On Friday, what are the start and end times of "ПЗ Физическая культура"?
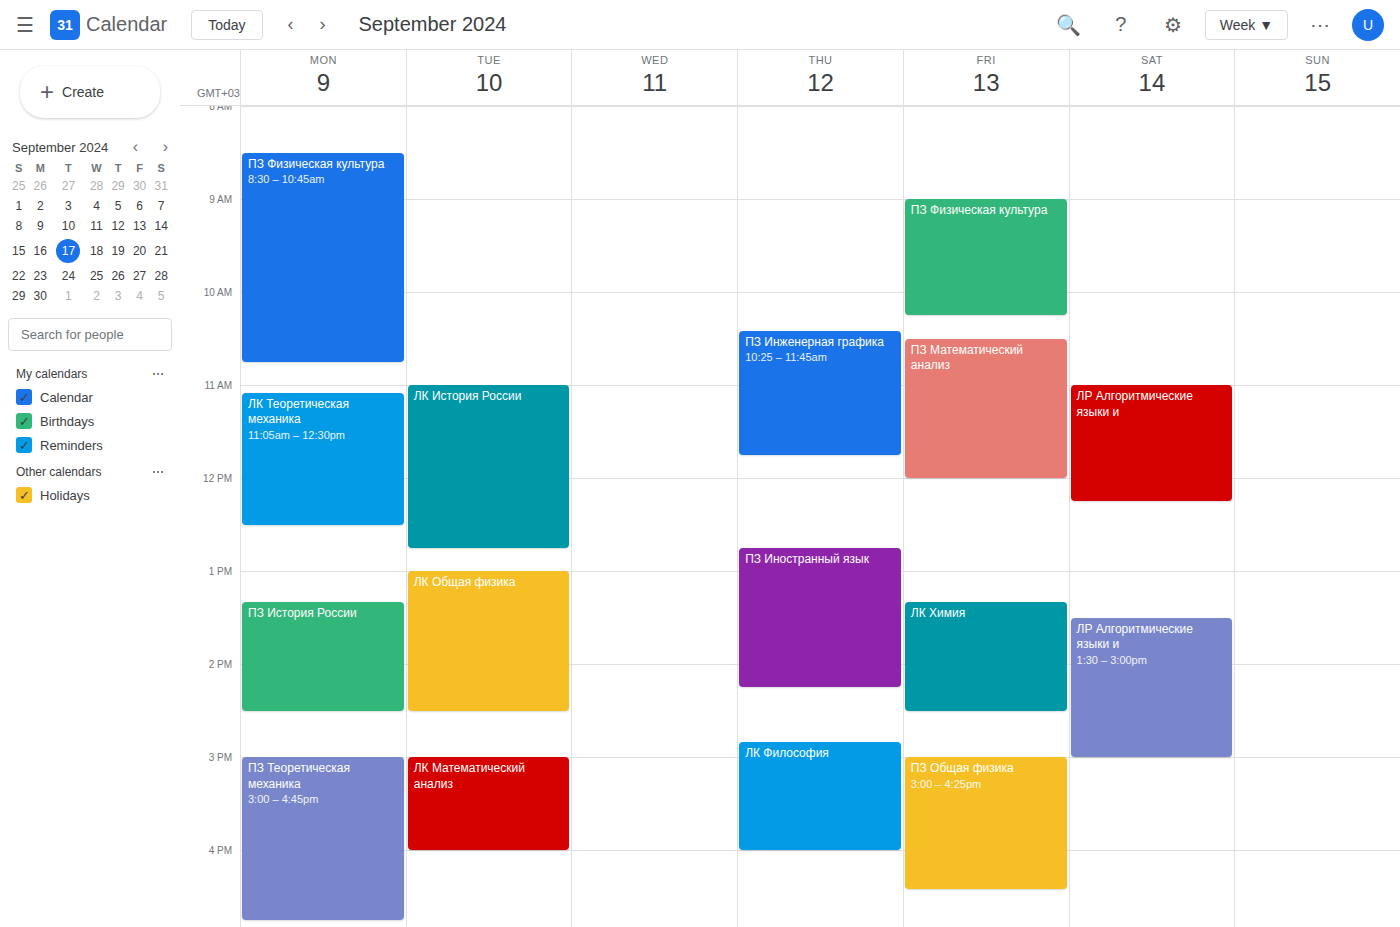
9:00 AM to 10:15 AM